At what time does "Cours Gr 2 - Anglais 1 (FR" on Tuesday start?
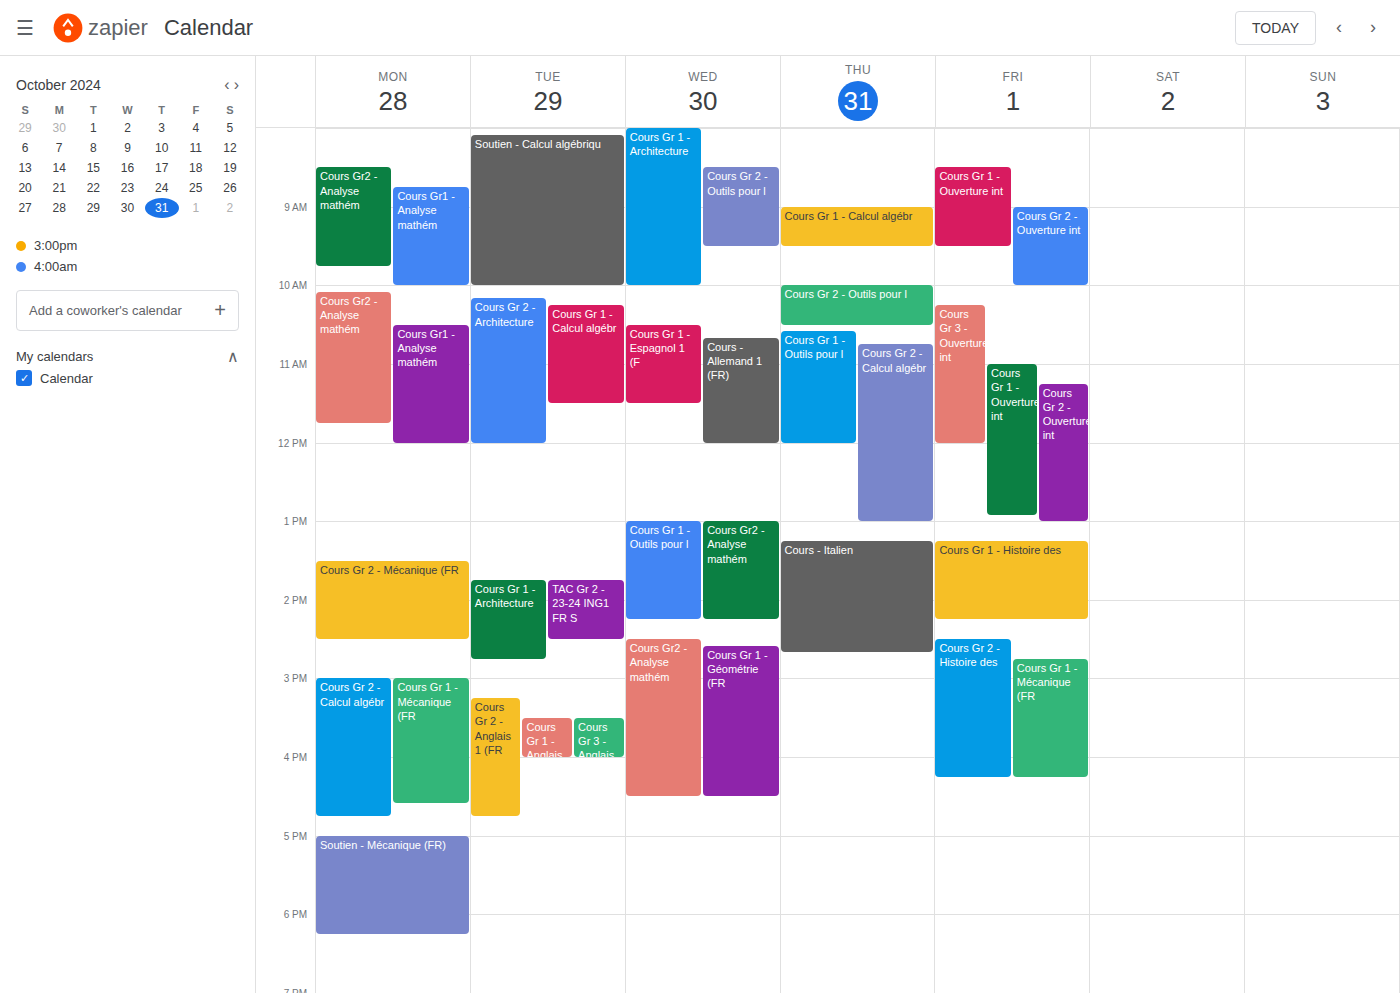
3:15 PM